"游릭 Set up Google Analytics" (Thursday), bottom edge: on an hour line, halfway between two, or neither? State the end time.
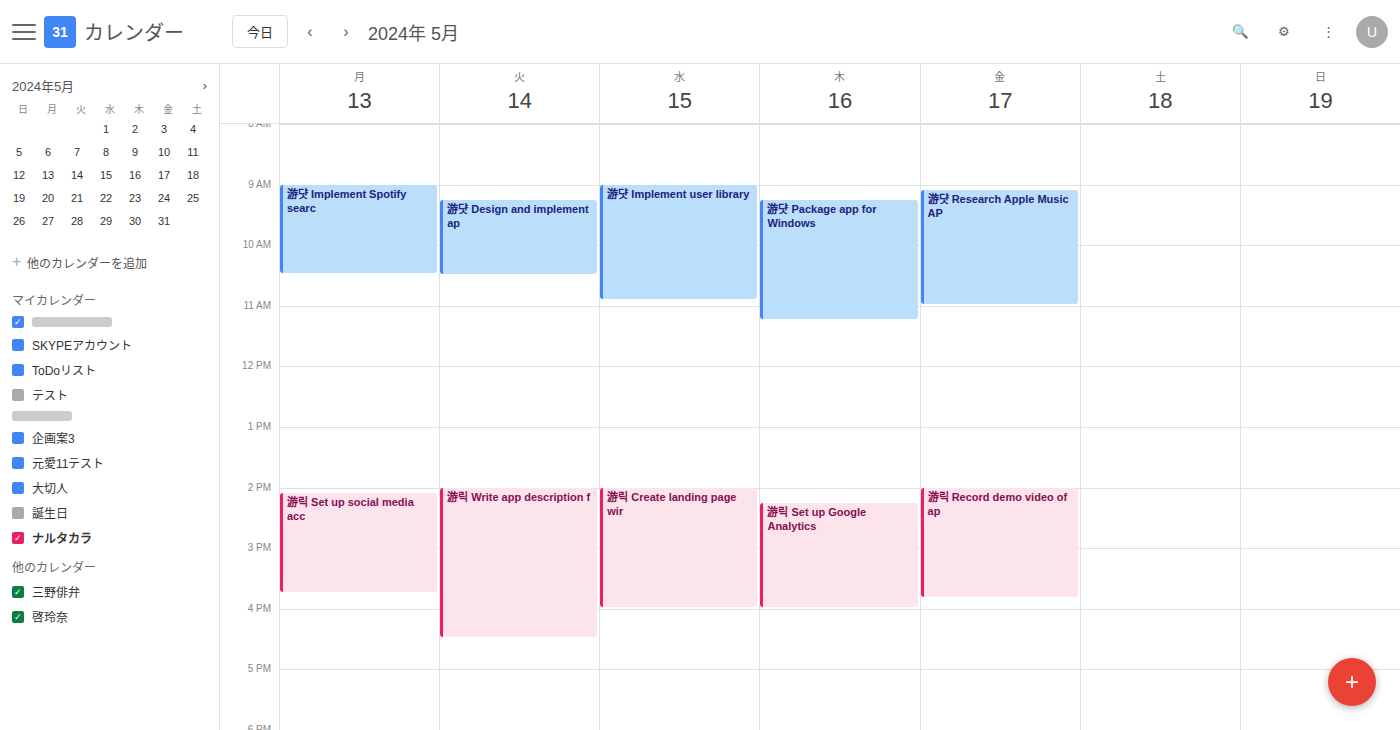
4:00 PM -- exactly on the 4 PM line.